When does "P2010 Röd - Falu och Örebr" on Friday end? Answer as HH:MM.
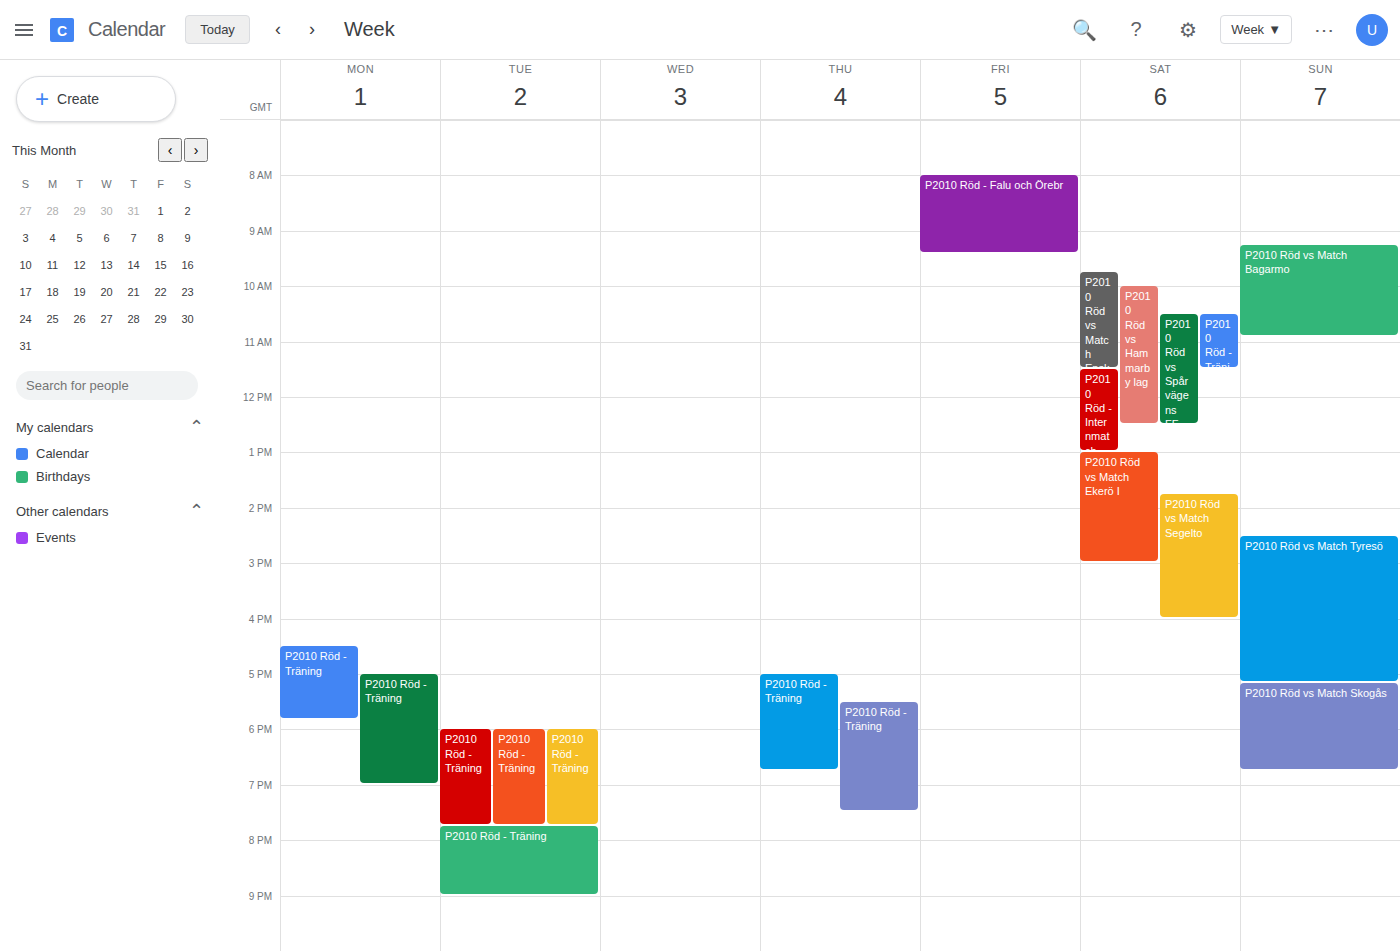
09:25